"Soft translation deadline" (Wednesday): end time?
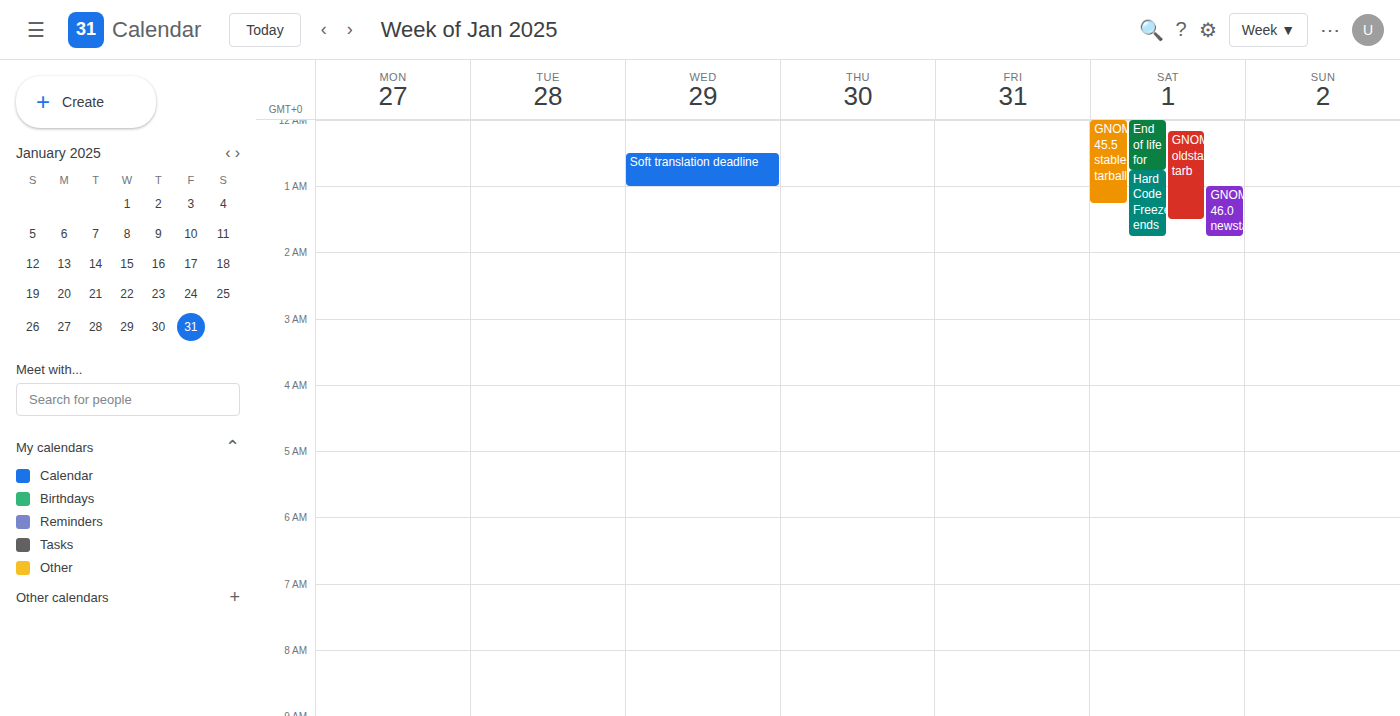
01:00